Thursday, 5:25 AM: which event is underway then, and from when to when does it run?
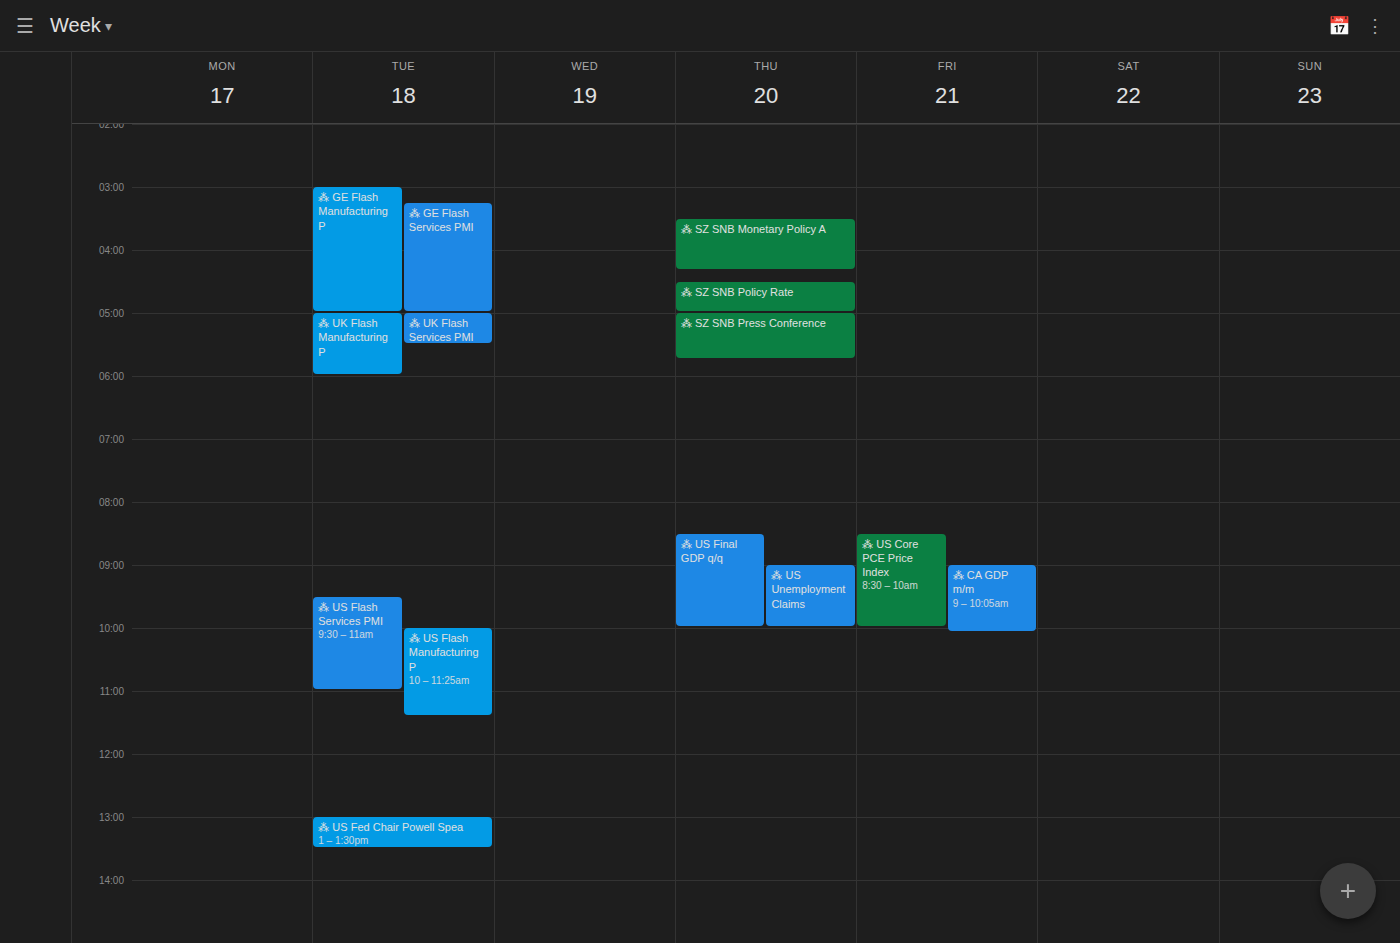
"⁂ SZ SNB Press Conference", 5:00 AM to 5:45 AM